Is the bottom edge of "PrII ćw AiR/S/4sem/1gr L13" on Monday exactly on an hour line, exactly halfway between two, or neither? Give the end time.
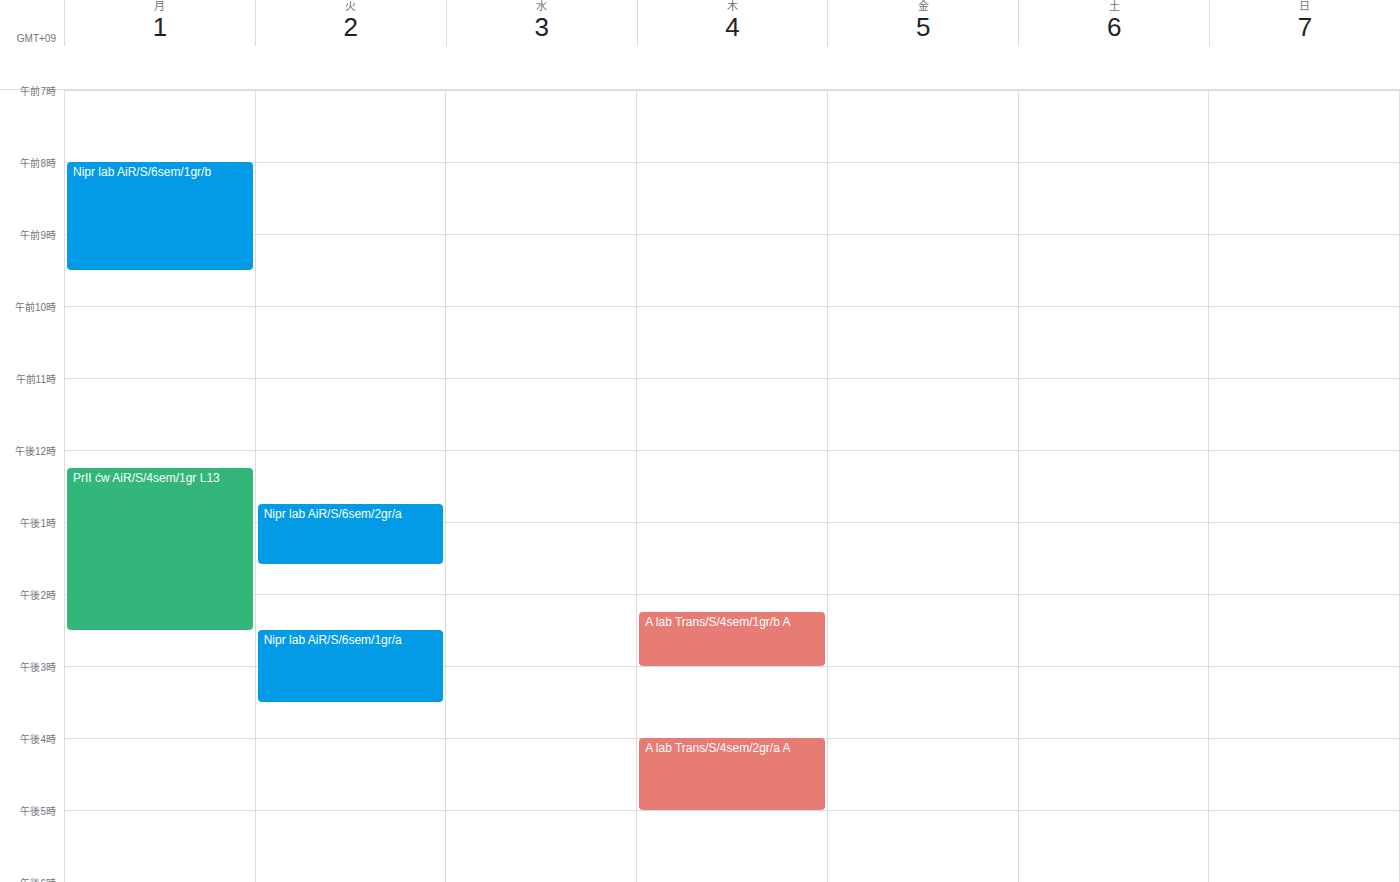
2:30 PM -- halfway between the 2 PM and 3 PM lines.